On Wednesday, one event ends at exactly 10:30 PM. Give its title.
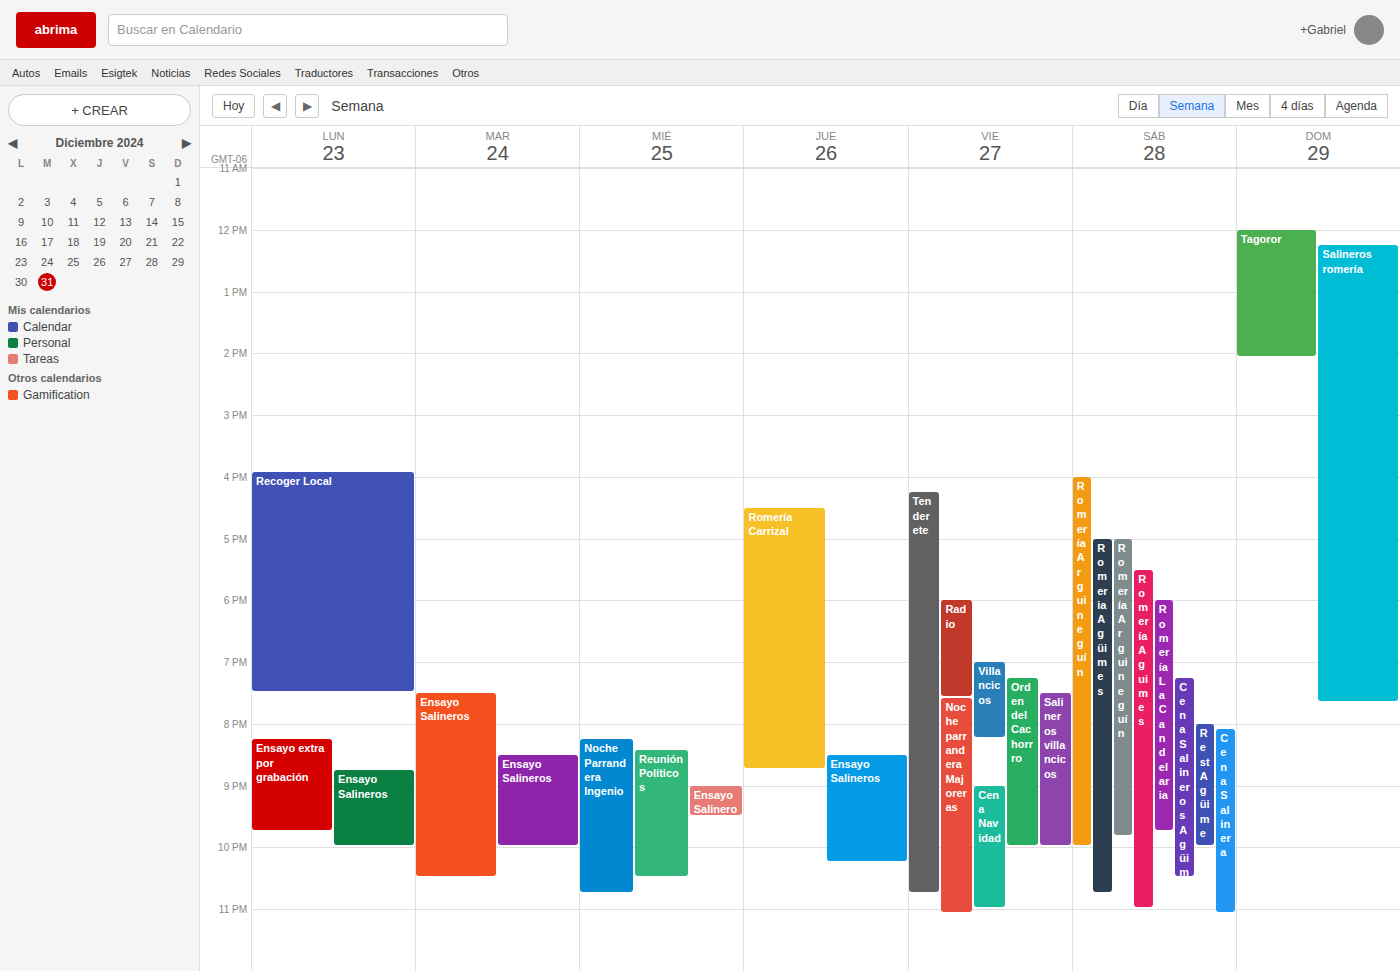
"Reunión Políticos"